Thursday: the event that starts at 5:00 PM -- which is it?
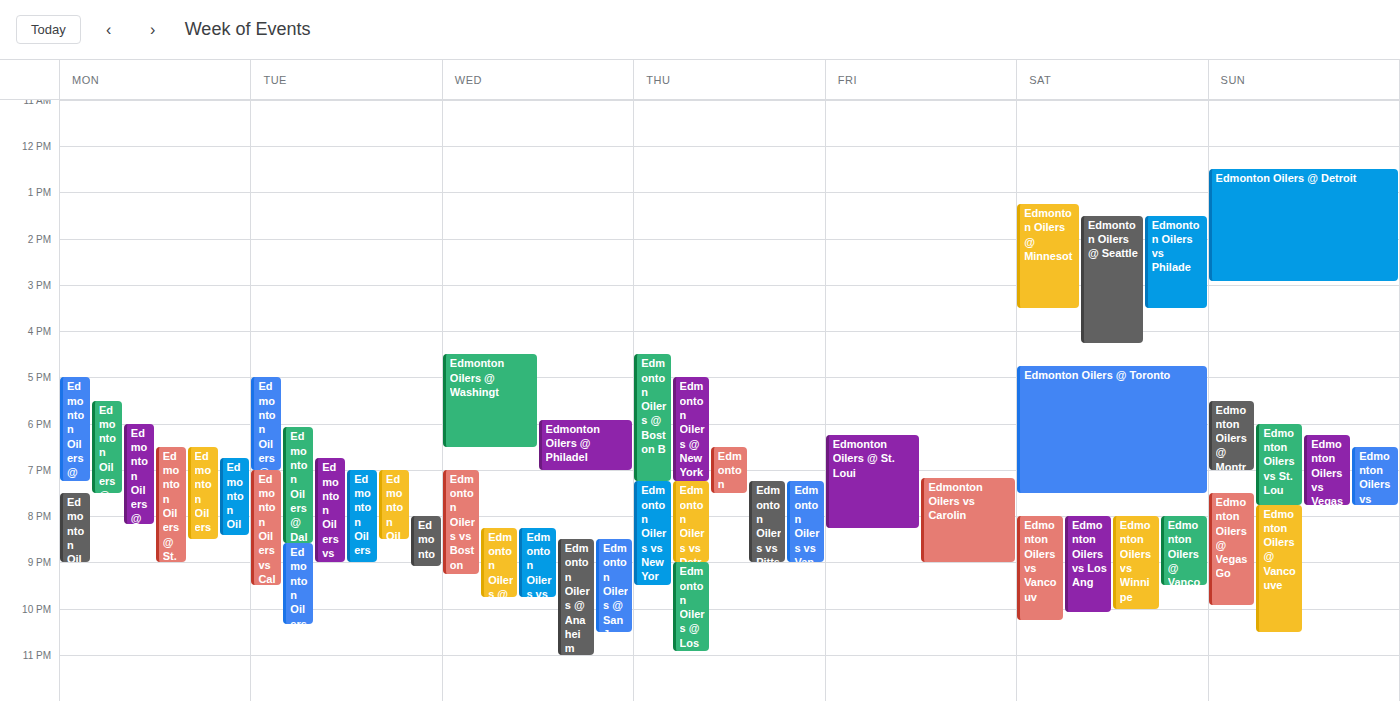
"Edmonton Oilers @ New York"